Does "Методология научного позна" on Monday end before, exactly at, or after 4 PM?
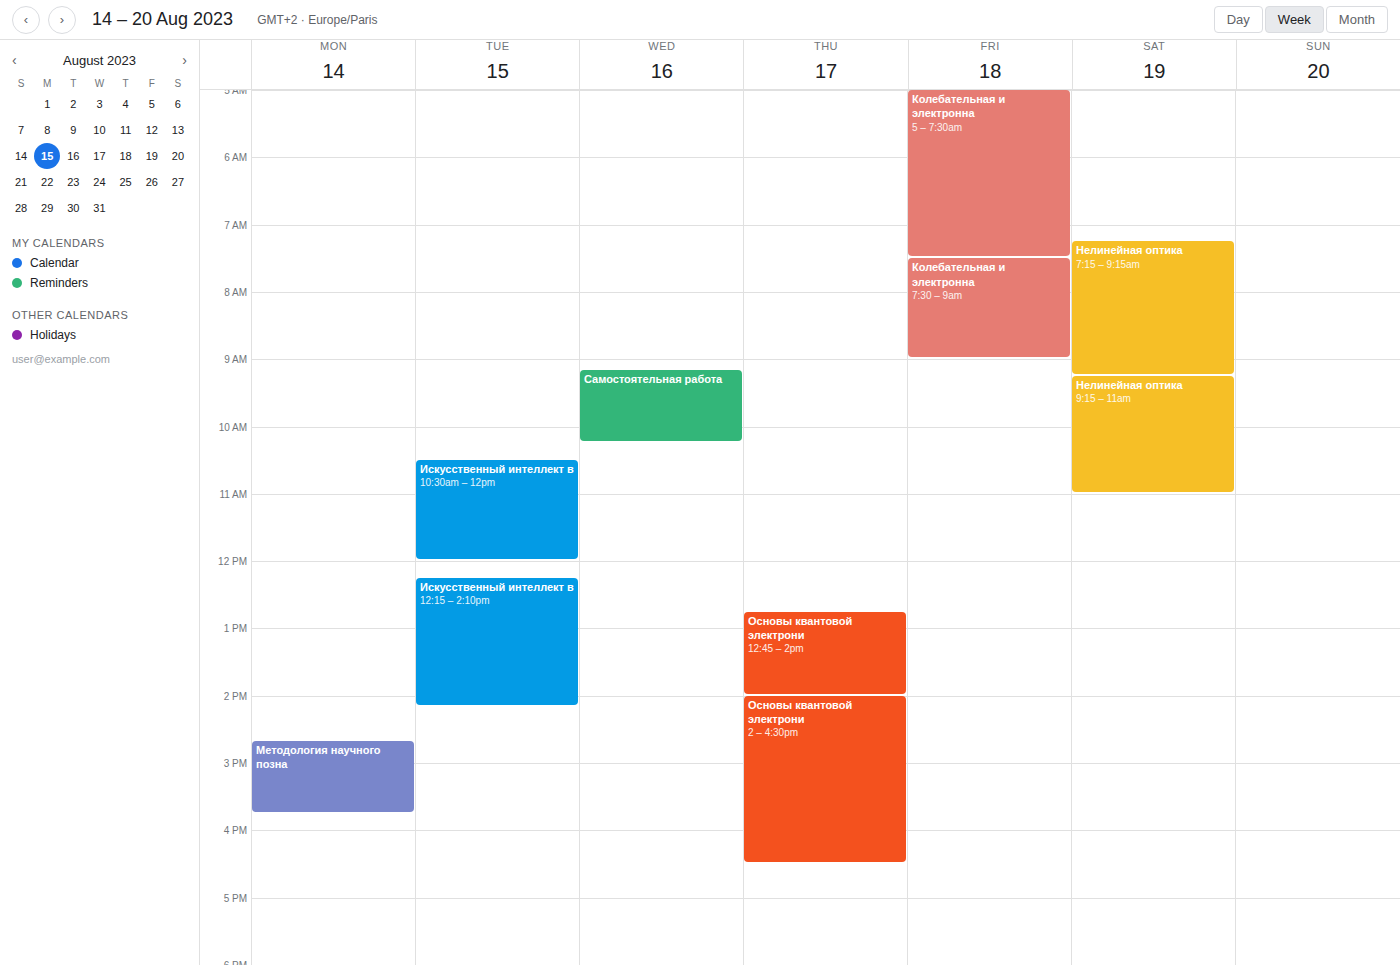
3:45 PM -- before 4 PM, 15 minutes above the 4 PM line.